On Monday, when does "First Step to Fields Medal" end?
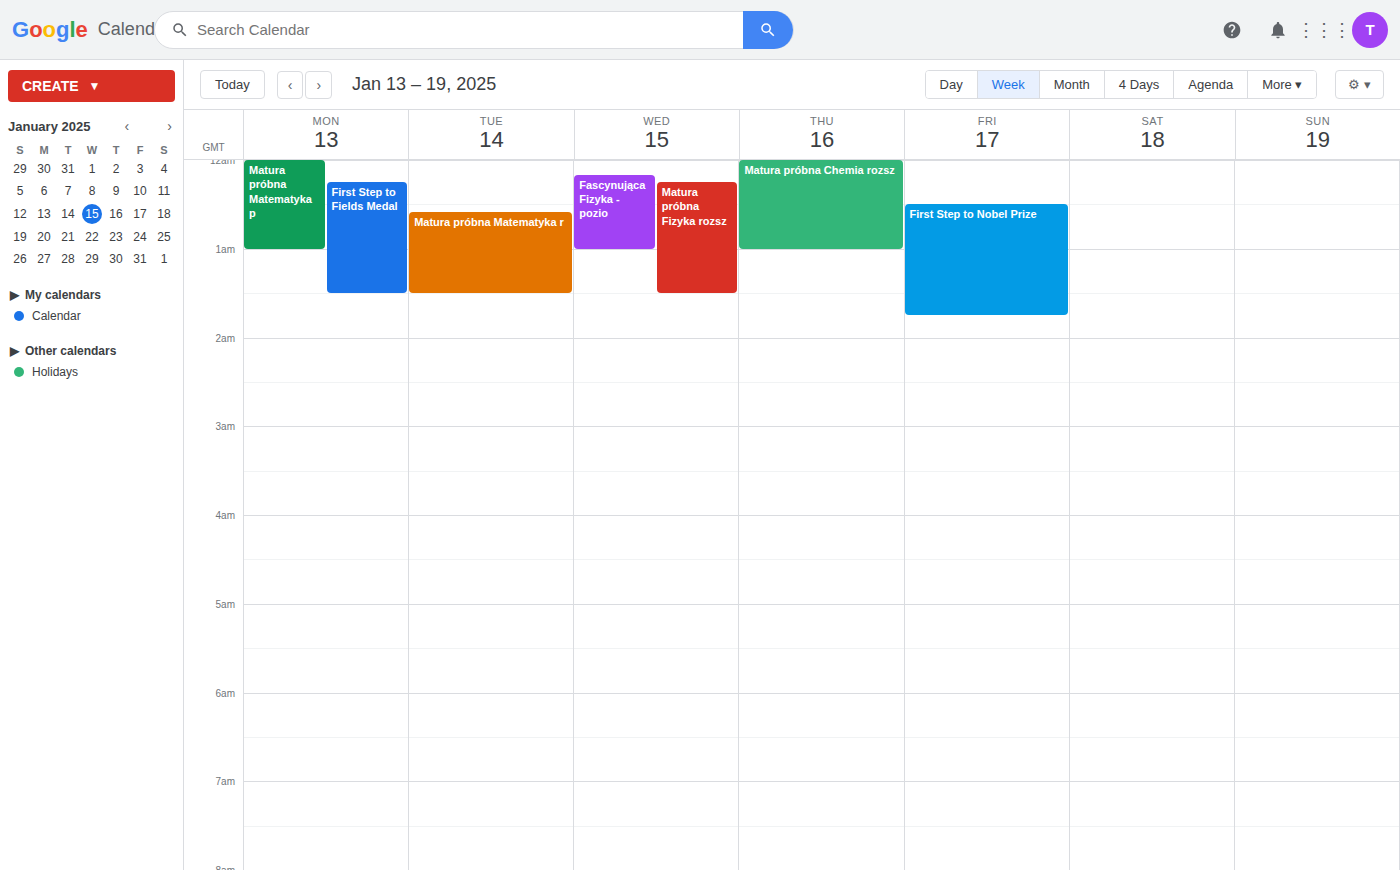
1:30 AM